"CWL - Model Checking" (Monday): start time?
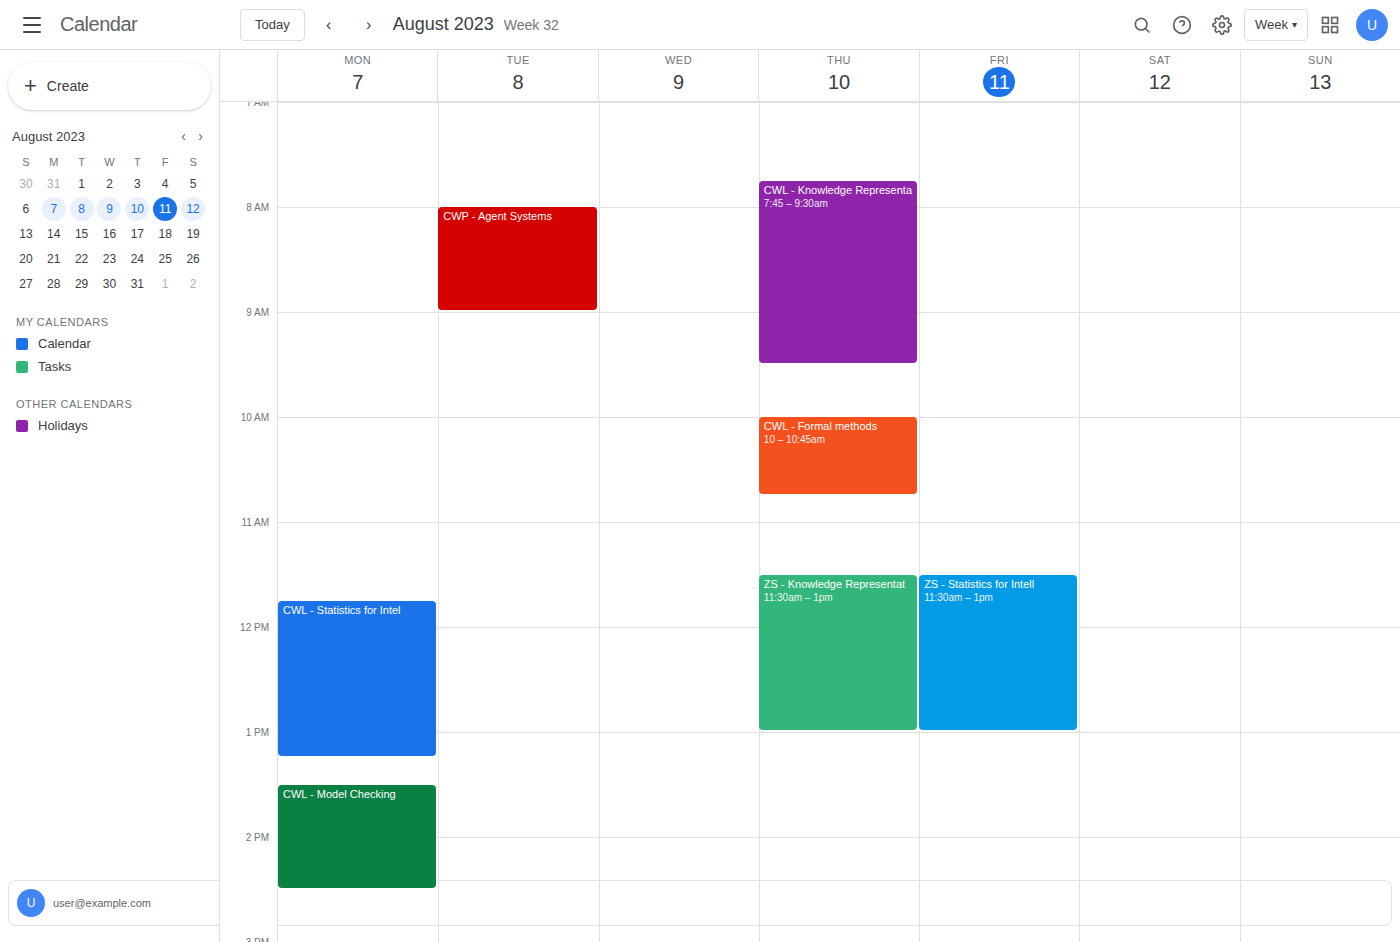
1:30 PM